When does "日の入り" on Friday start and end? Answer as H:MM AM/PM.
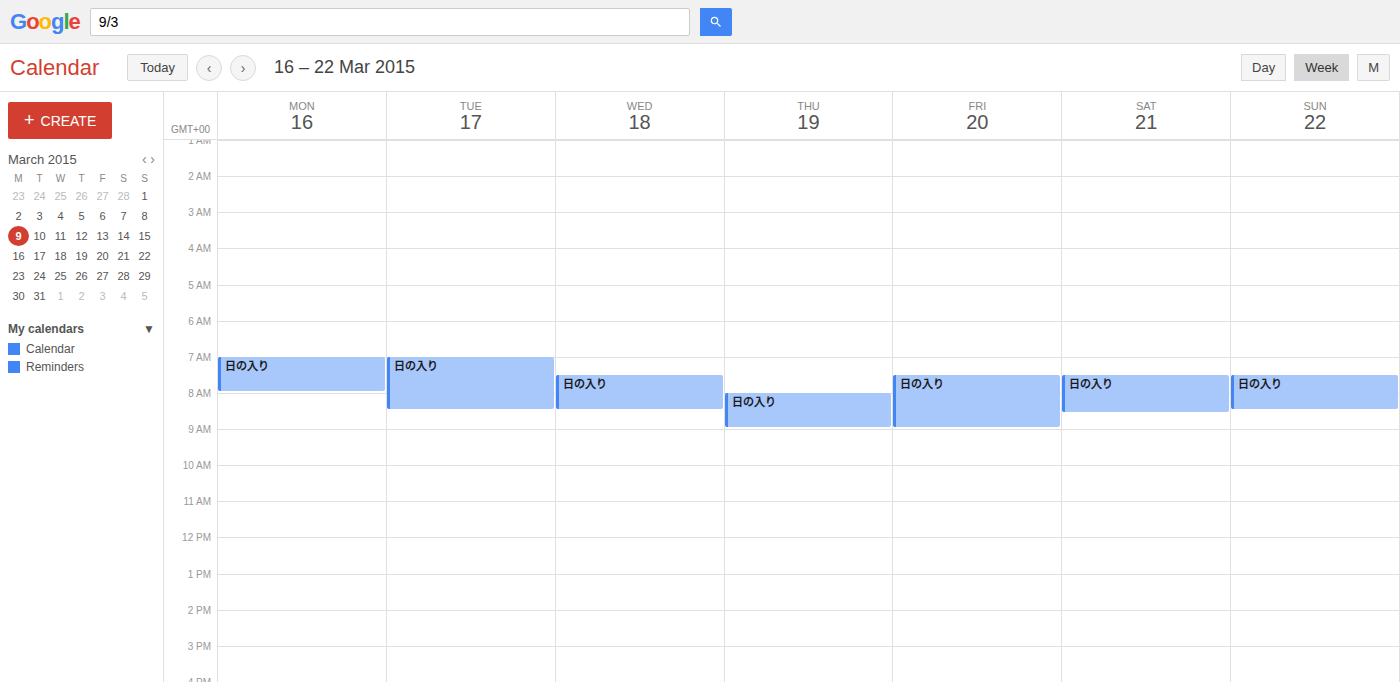
7:30 AM to 9:00 AM